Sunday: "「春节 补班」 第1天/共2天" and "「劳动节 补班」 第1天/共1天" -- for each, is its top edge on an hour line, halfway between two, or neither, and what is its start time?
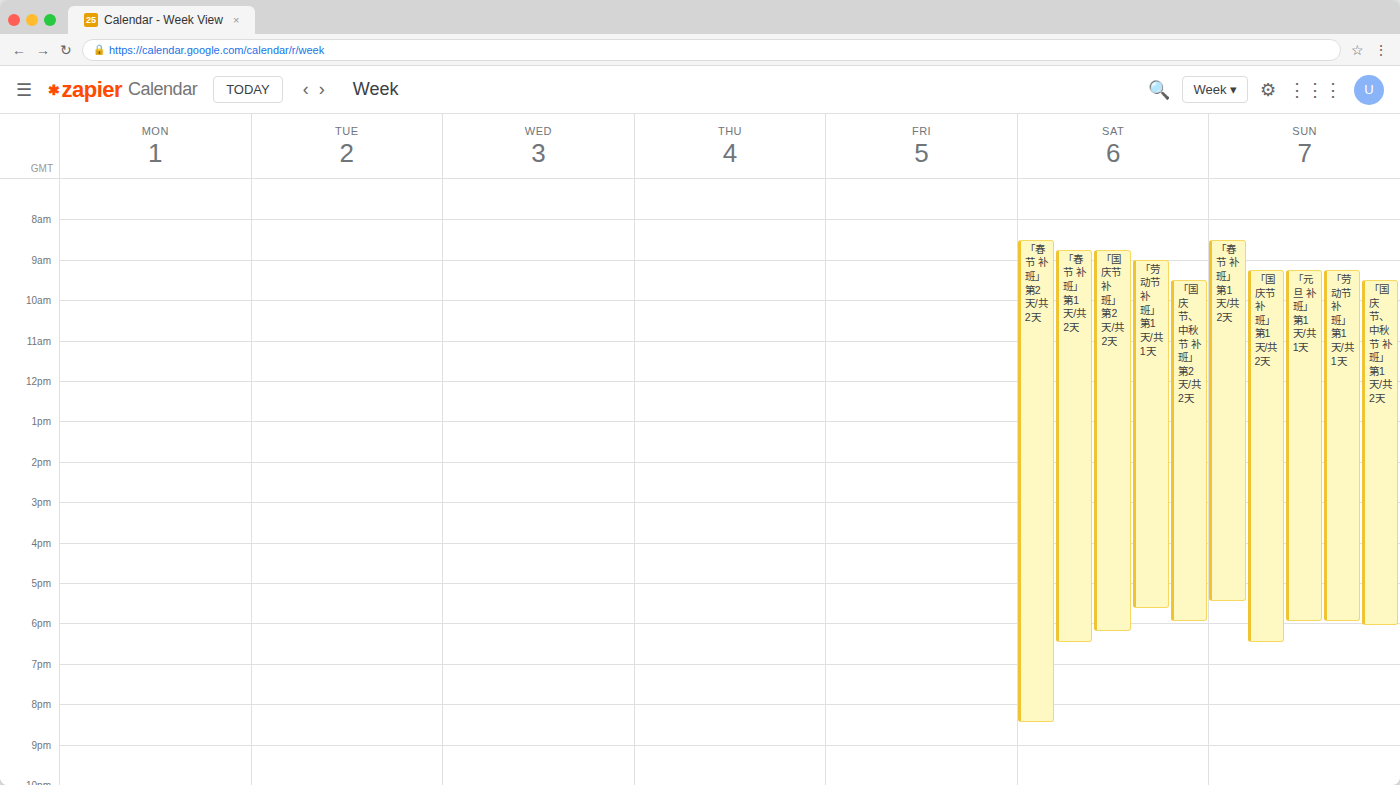
"「春节 补班」 第1天/共2天": 8:30 AM, halfway between the 8 AM and 9 AM lines. "「劳动节 补班」 第1天/共1天": 9:15 AM, neither: a quarter of the way from the 9 AM line to the 10 AM line.